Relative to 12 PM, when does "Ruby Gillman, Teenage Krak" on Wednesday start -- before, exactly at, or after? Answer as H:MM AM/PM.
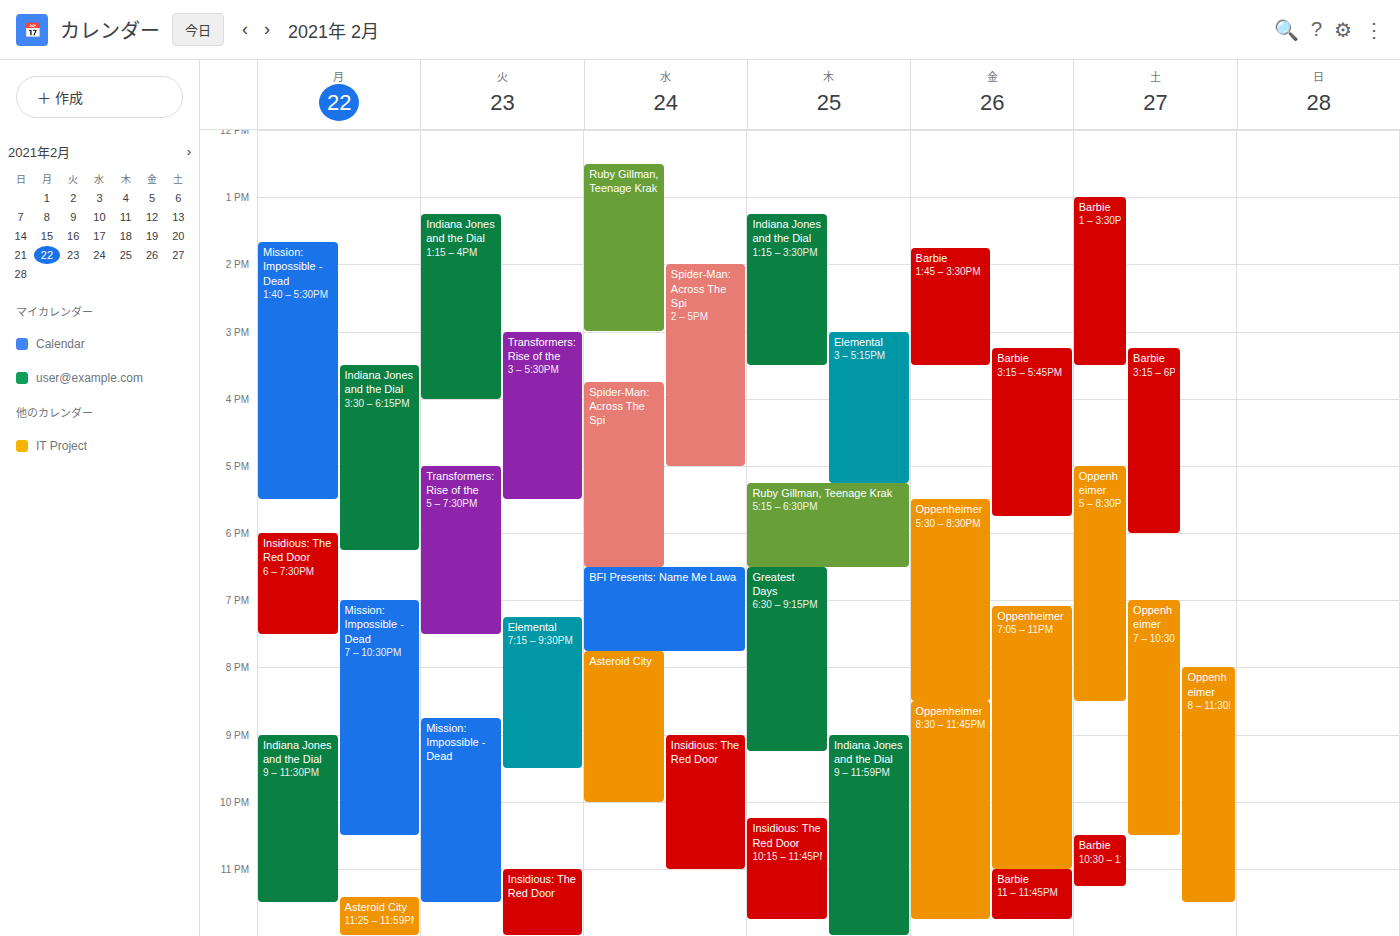
12:30 PM -- after 12 PM, 30 minutes below the 12 PM line.